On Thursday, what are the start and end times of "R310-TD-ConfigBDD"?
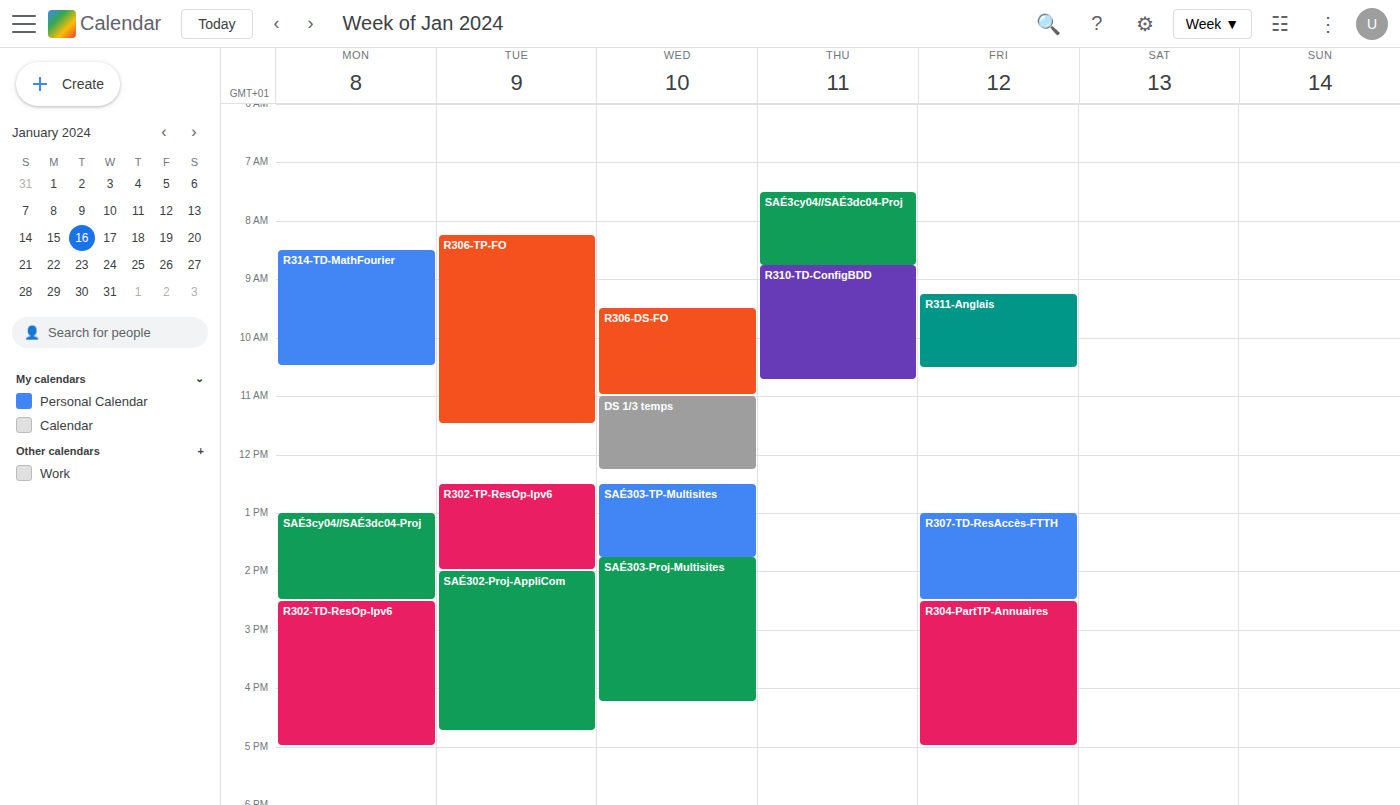
8:45 AM to 10:45 AM